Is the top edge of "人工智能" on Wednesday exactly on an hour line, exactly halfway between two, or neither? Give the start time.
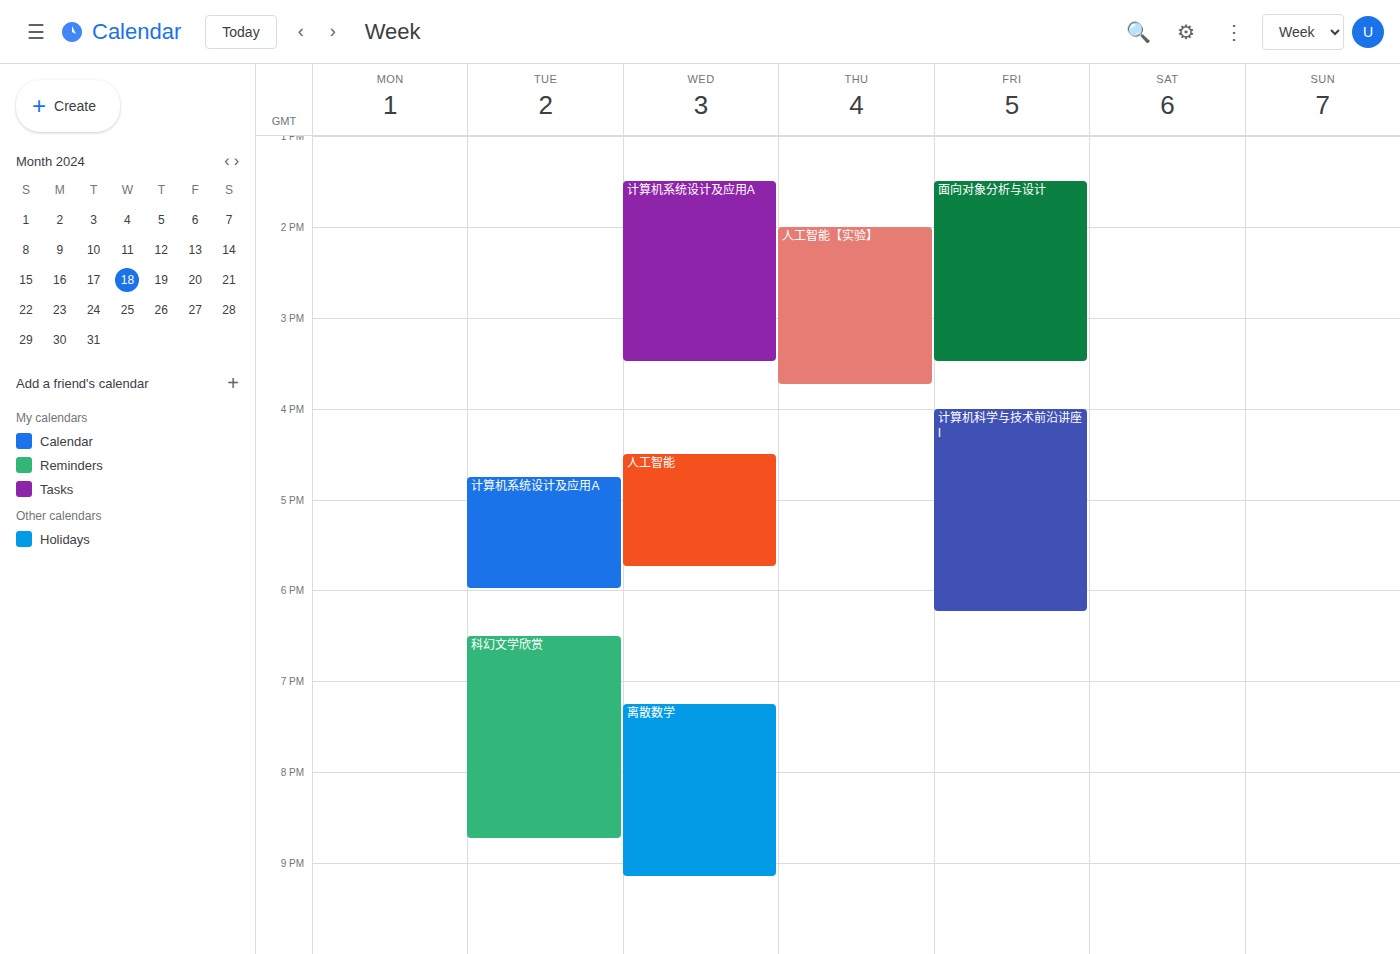
4:30 PM -- halfway between the 4 PM and 5 PM lines.